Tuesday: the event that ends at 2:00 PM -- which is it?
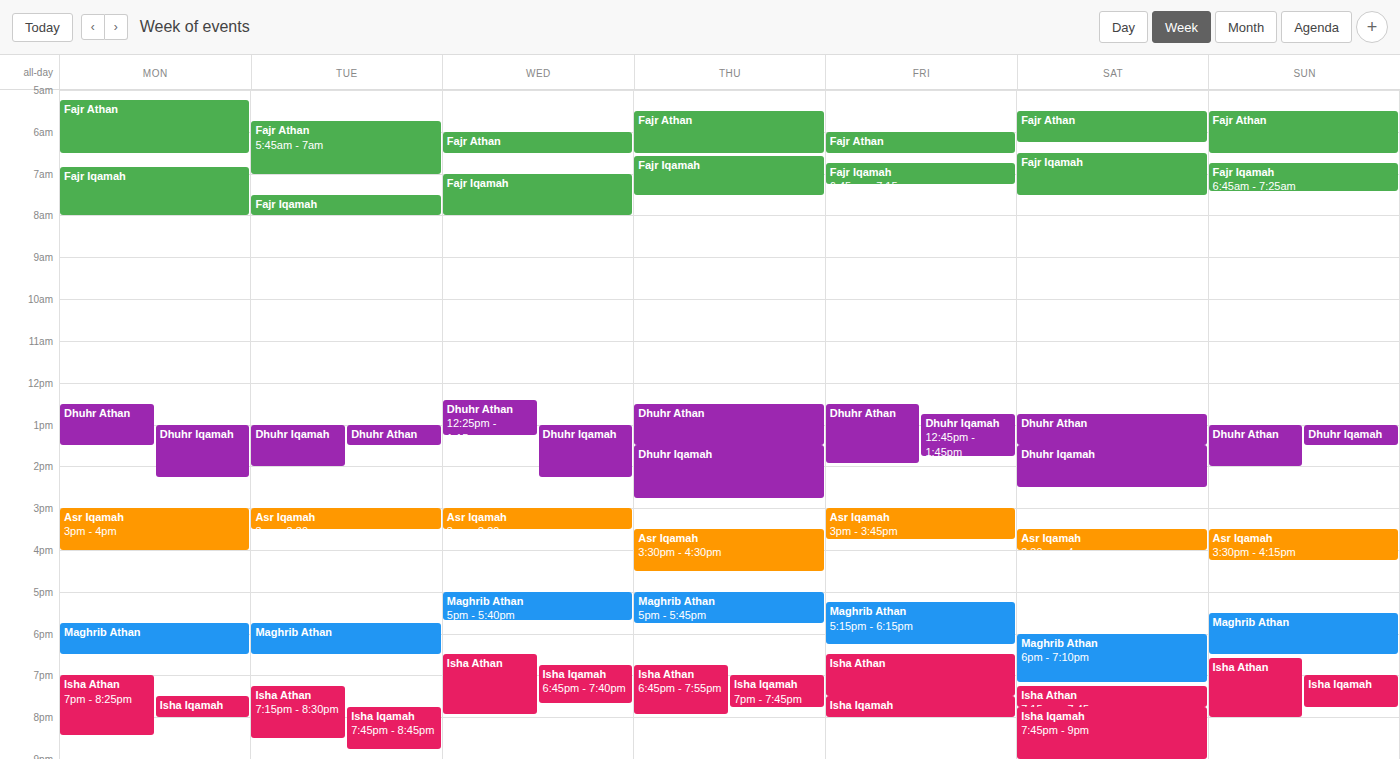
"Dhuhr Iqamah"